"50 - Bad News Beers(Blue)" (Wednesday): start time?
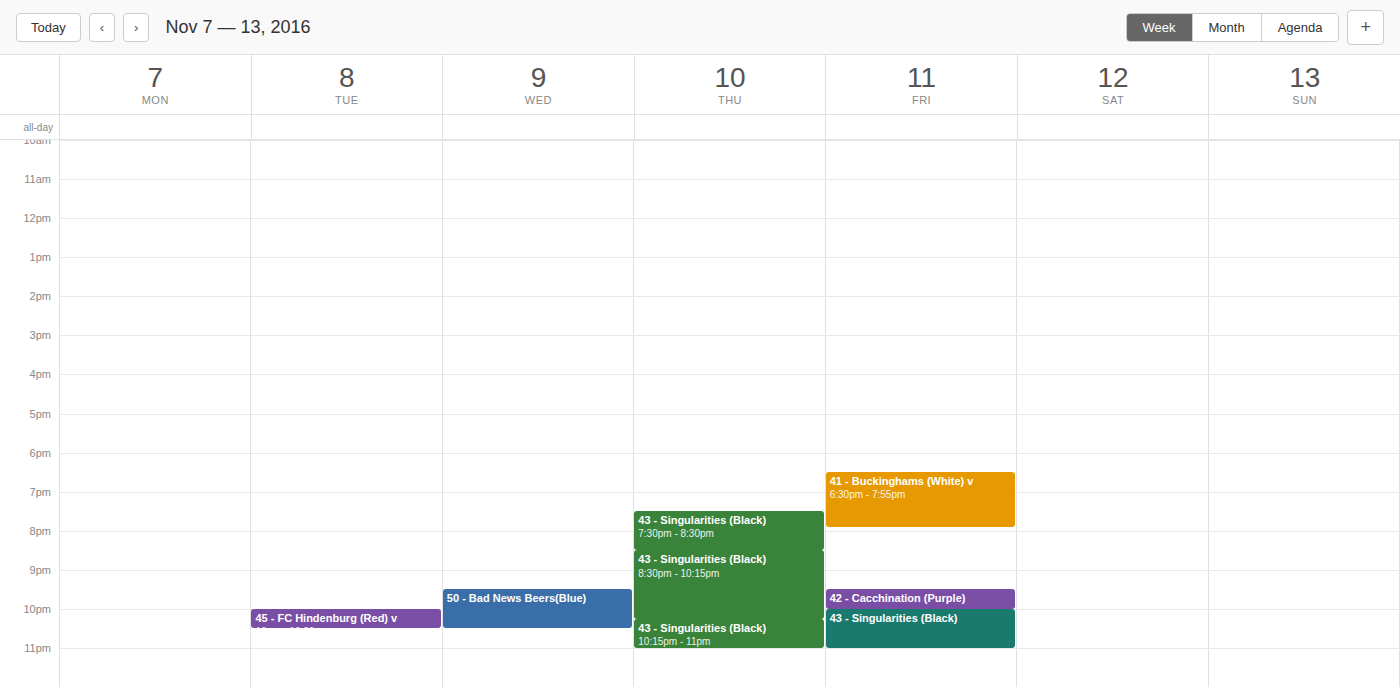
9:30 PM